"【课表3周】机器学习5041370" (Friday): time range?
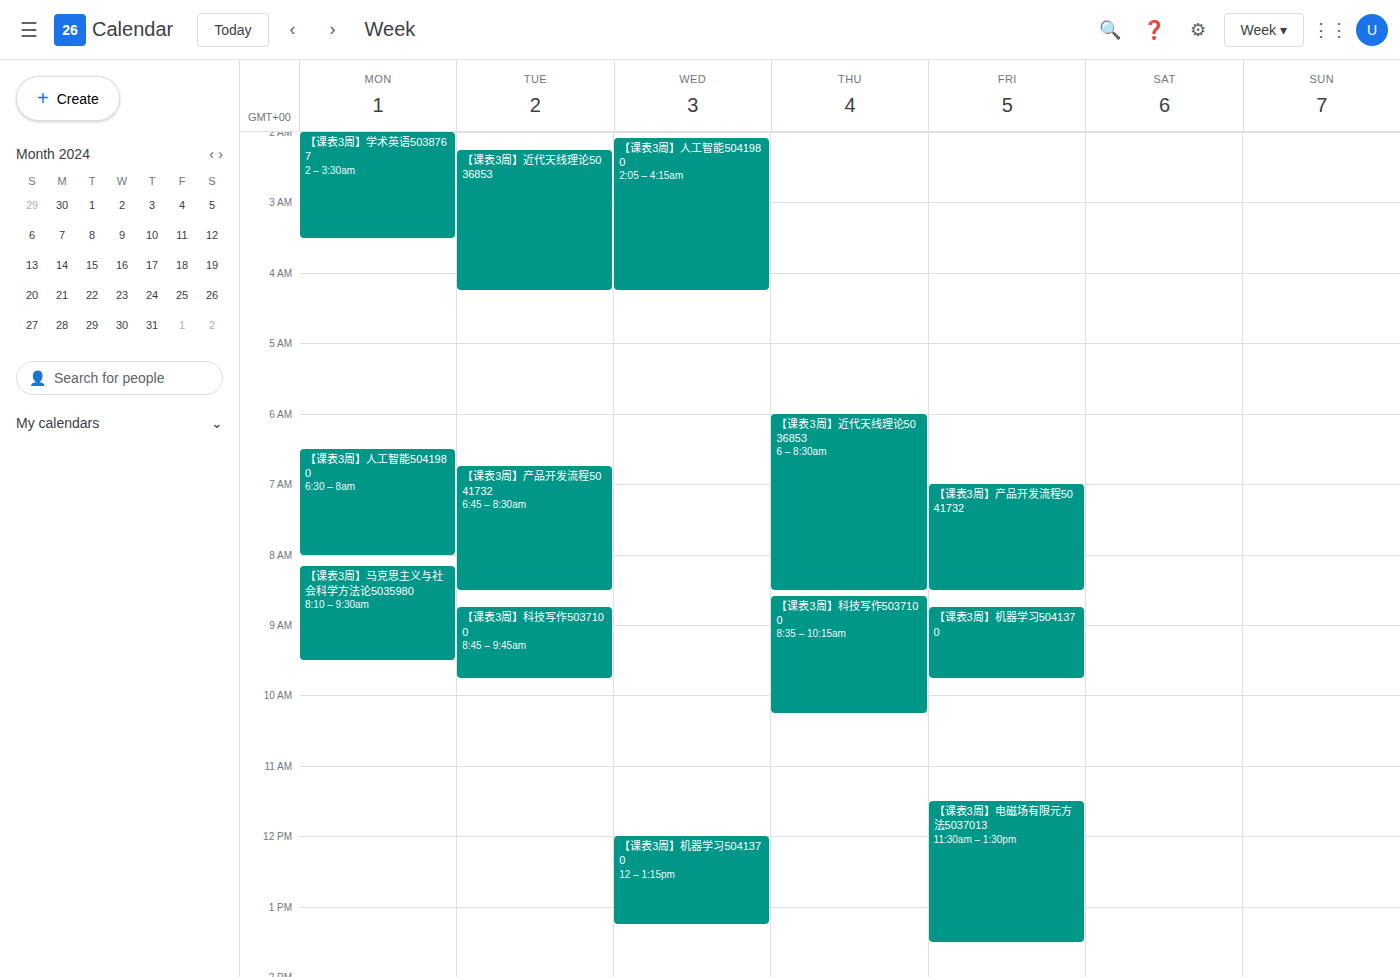
8:45 AM to 9:45 AM